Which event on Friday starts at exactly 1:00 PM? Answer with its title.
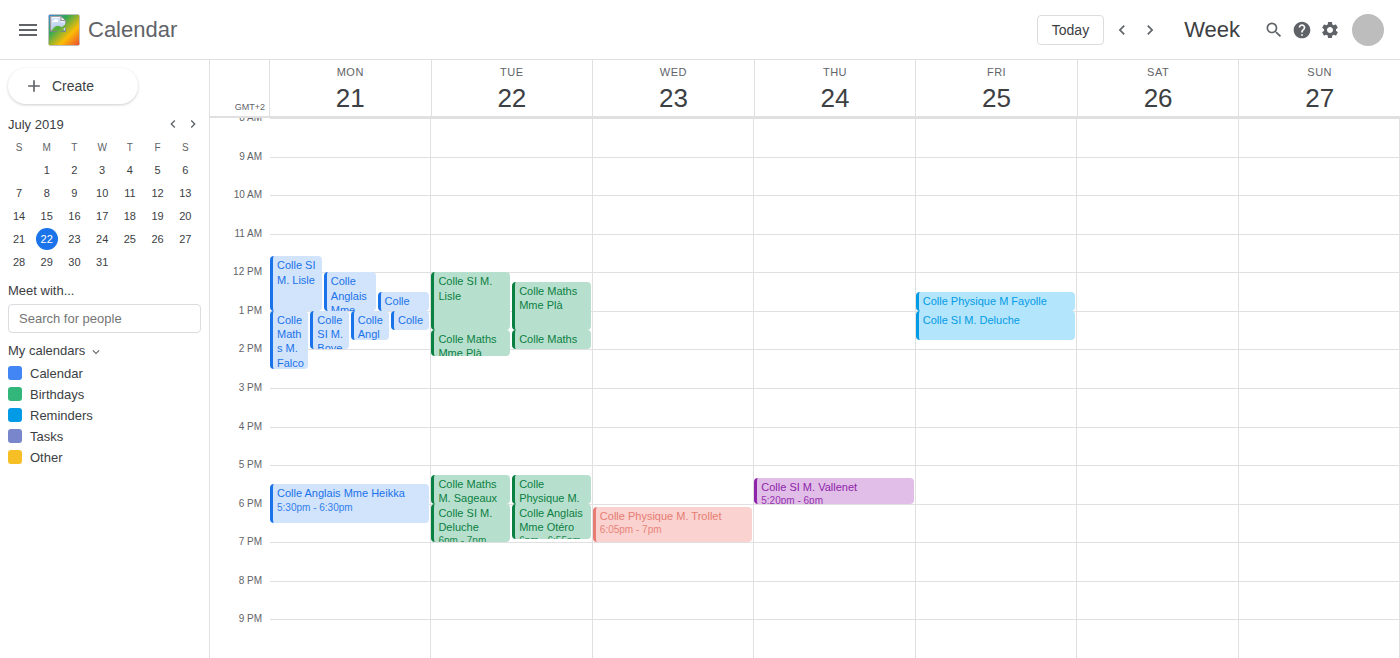
"Colle SI M. Deluche"